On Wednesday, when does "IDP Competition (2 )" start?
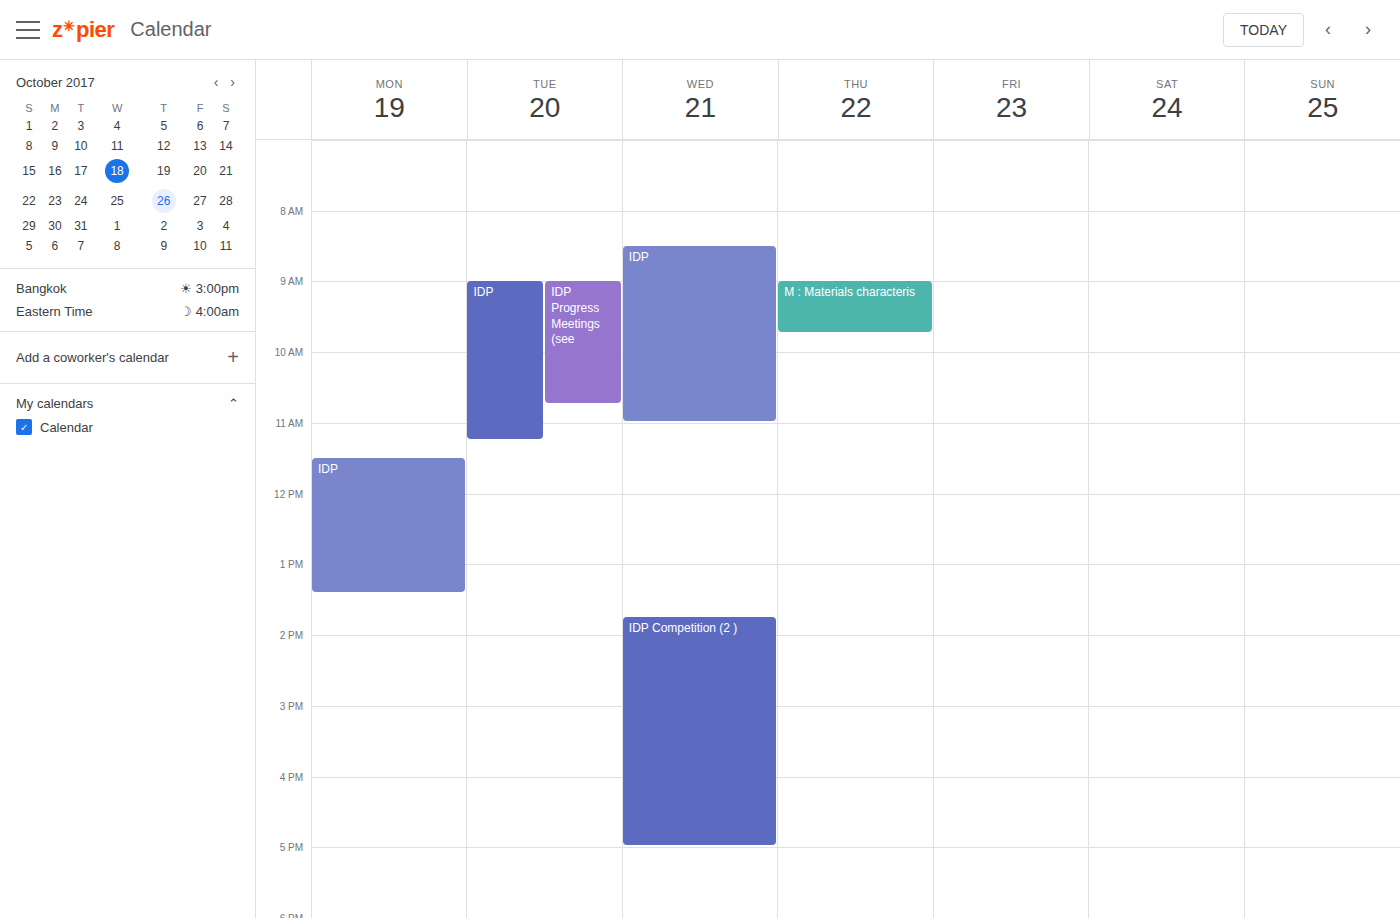
1:45 PM